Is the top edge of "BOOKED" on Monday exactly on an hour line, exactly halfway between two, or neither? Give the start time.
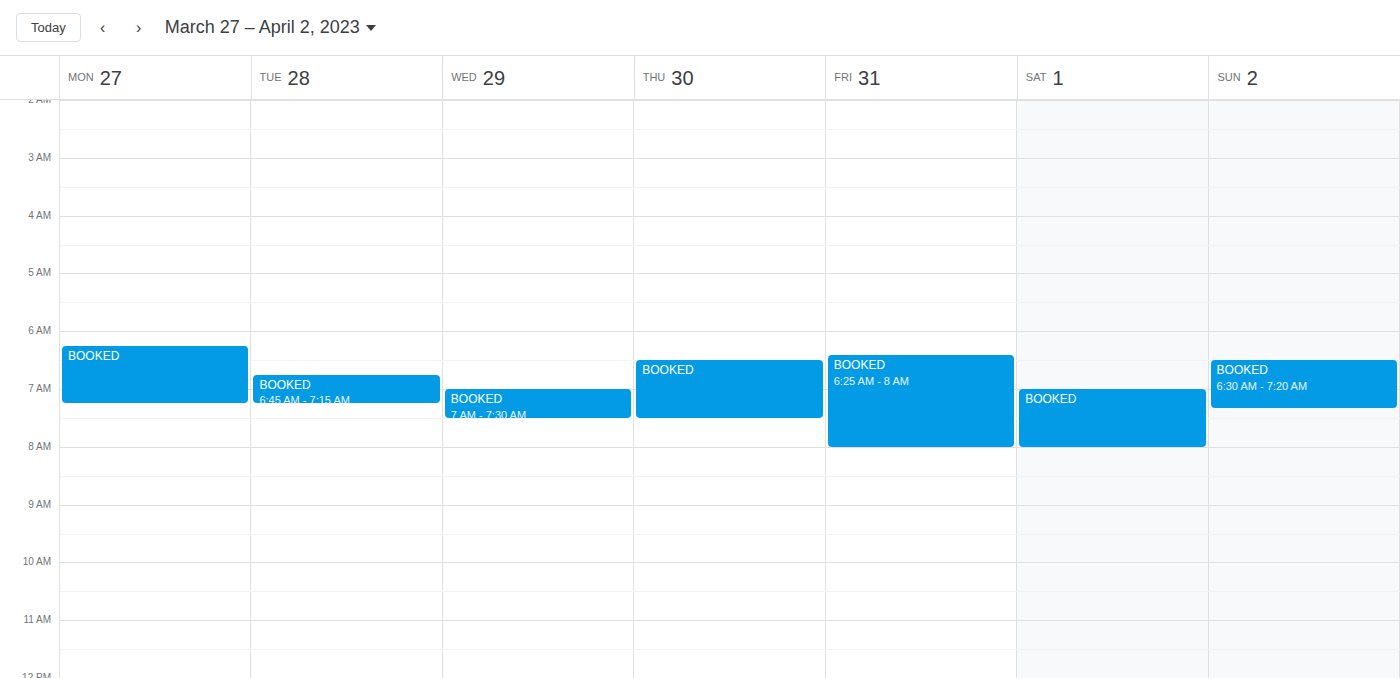
6:15 AM -- neither: a quarter of the way from the 6 AM line to the 7 AM line.